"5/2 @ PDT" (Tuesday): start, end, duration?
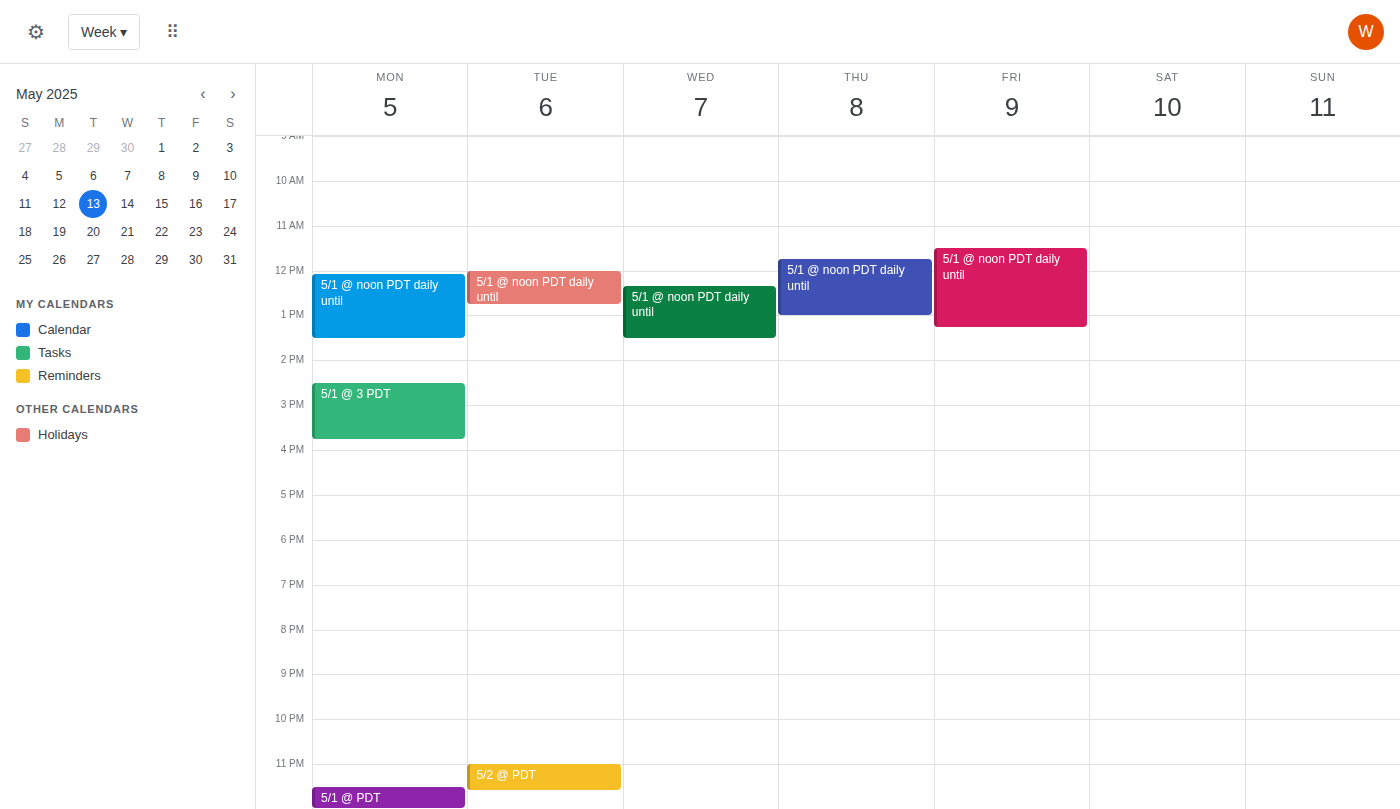
11:00 PM to 11:35 PM, 35 minutes